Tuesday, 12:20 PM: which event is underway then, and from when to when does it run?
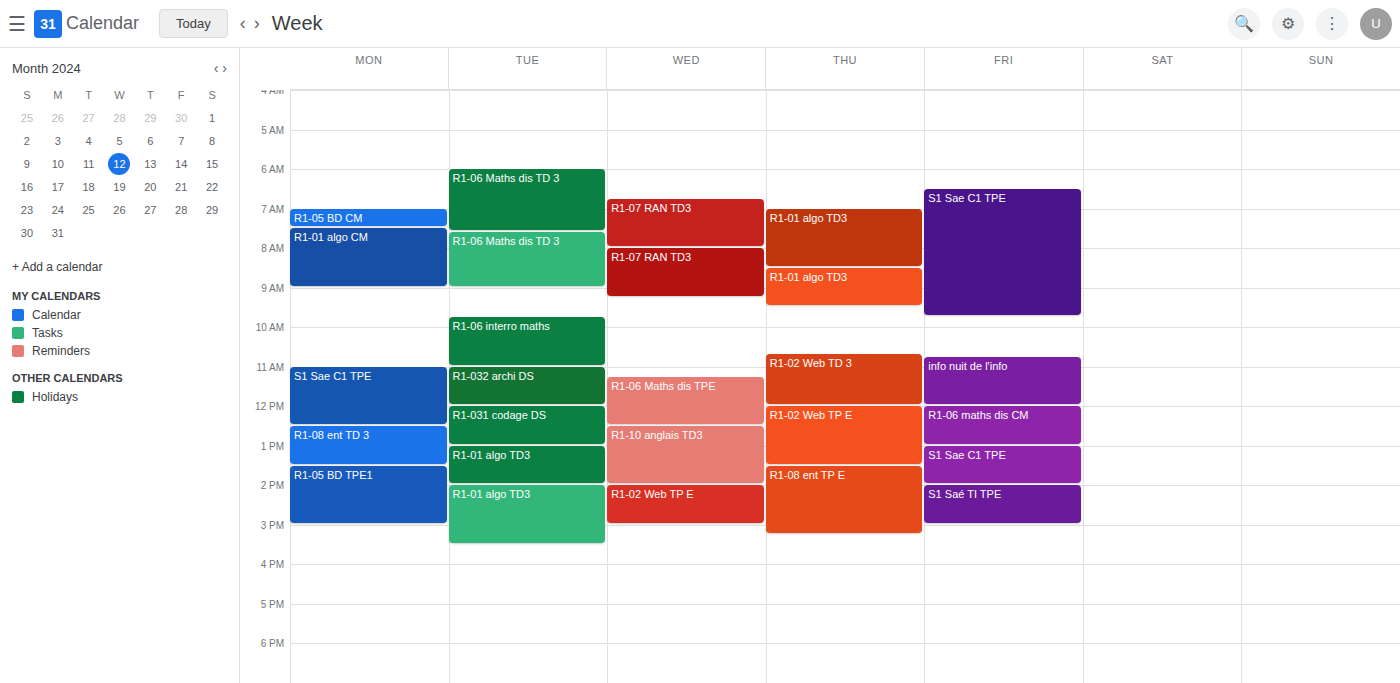
"R1-031 codage DS", 12:00 PM to 1:00 PM